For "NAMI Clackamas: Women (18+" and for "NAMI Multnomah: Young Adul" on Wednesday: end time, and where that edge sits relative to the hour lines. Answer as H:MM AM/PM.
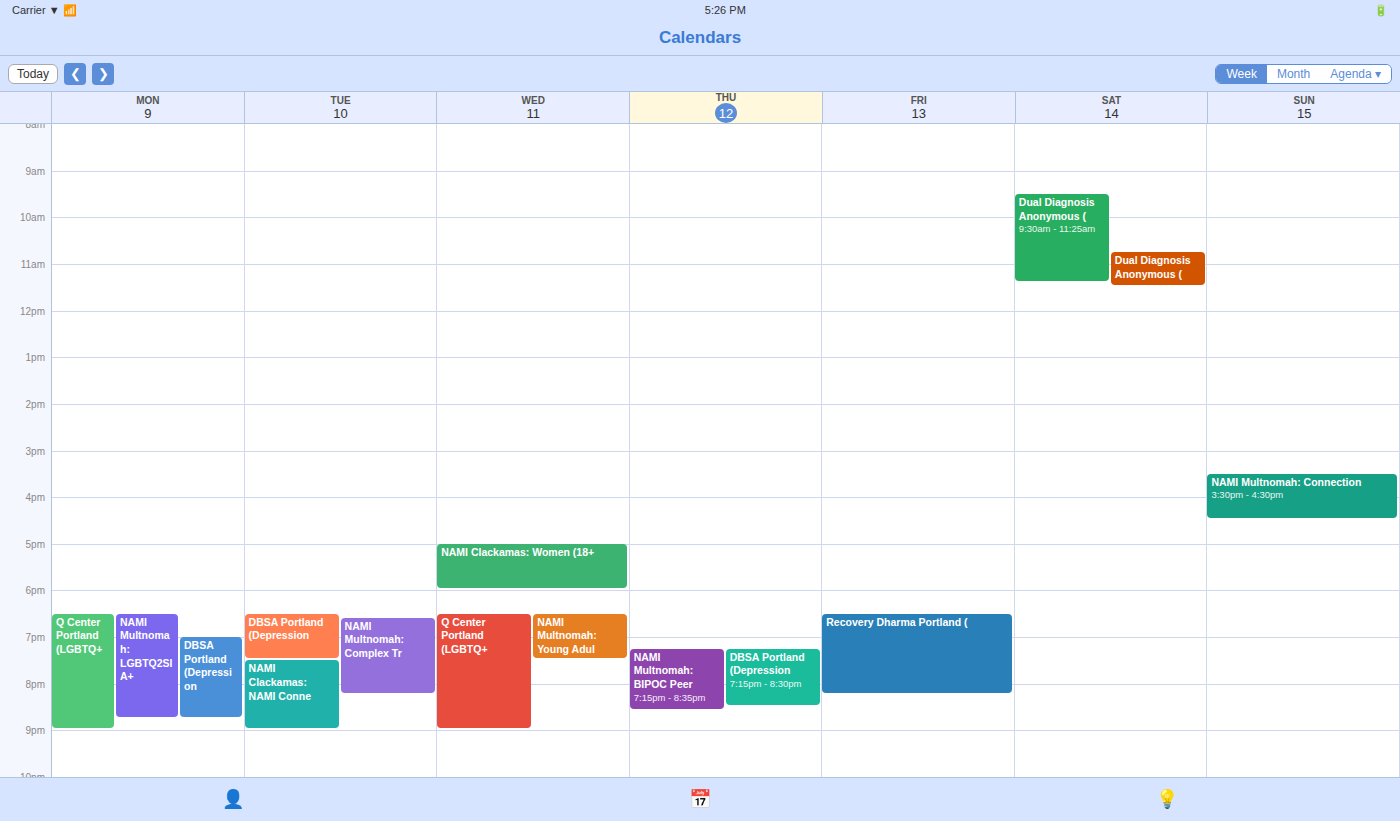
"NAMI Clackamas: Women (18+": 6:00 PM, exactly on the 6 PM line. "NAMI Multnomah: Young Adul": 7:30 PM, halfway between the 7 PM and 8 PM lines.